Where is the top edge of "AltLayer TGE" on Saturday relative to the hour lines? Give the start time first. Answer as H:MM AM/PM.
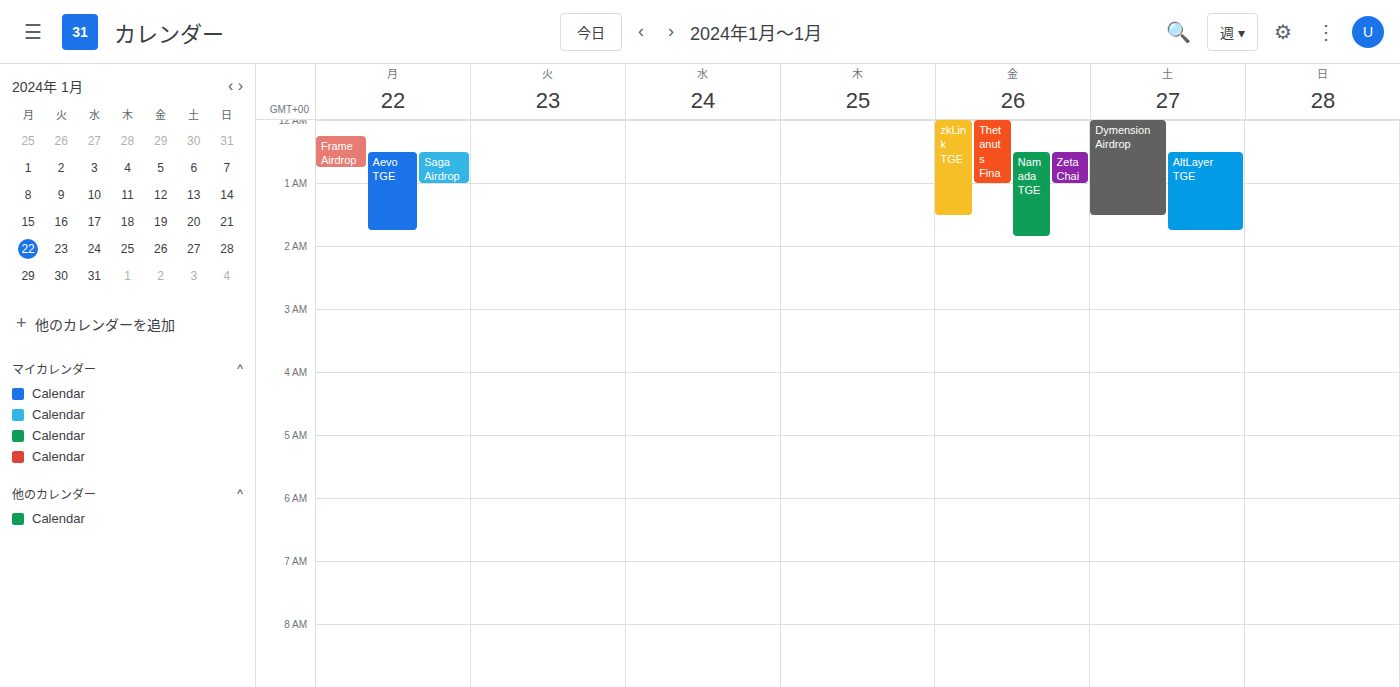
12:30 AM -- halfway between the 12 AM and 1 AM lines.